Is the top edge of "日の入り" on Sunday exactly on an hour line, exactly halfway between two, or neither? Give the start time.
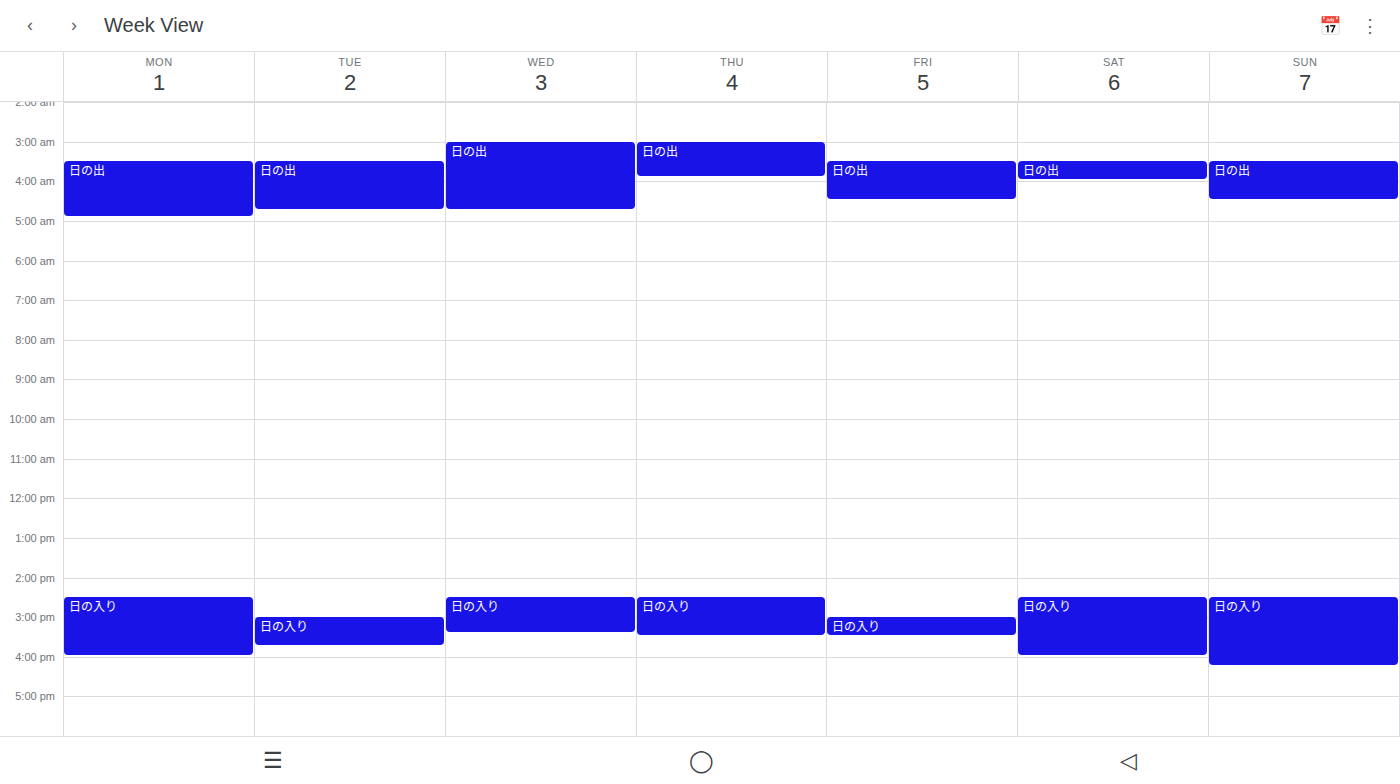
2:30 PM -- halfway between the 2 PM and 3 PM lines.